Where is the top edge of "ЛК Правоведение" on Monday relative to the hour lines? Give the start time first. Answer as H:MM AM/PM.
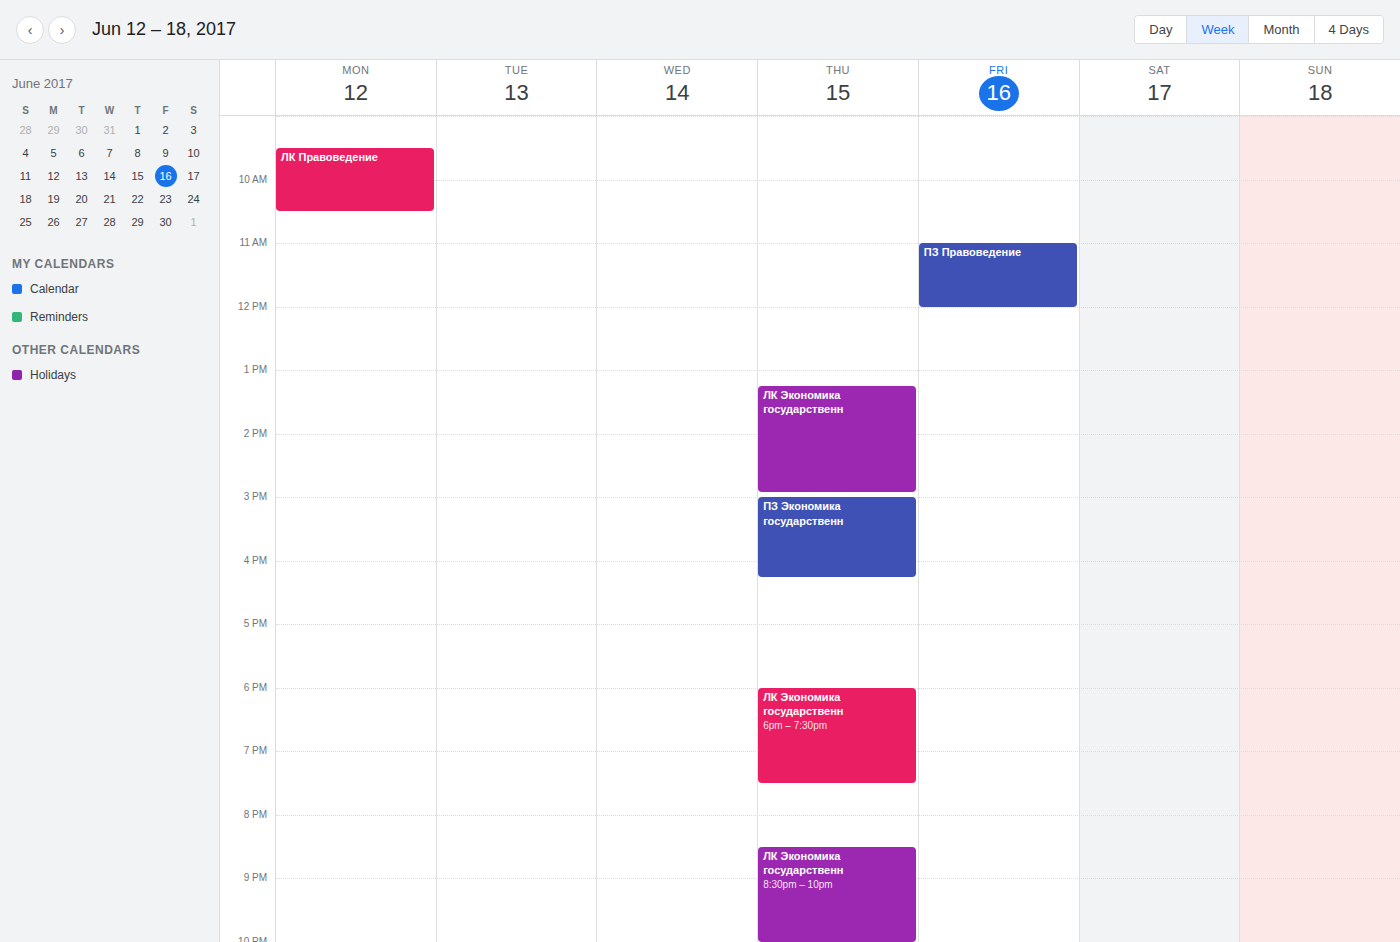
9:30 AM -- halfway between the 9 AM and 10 AM lines.